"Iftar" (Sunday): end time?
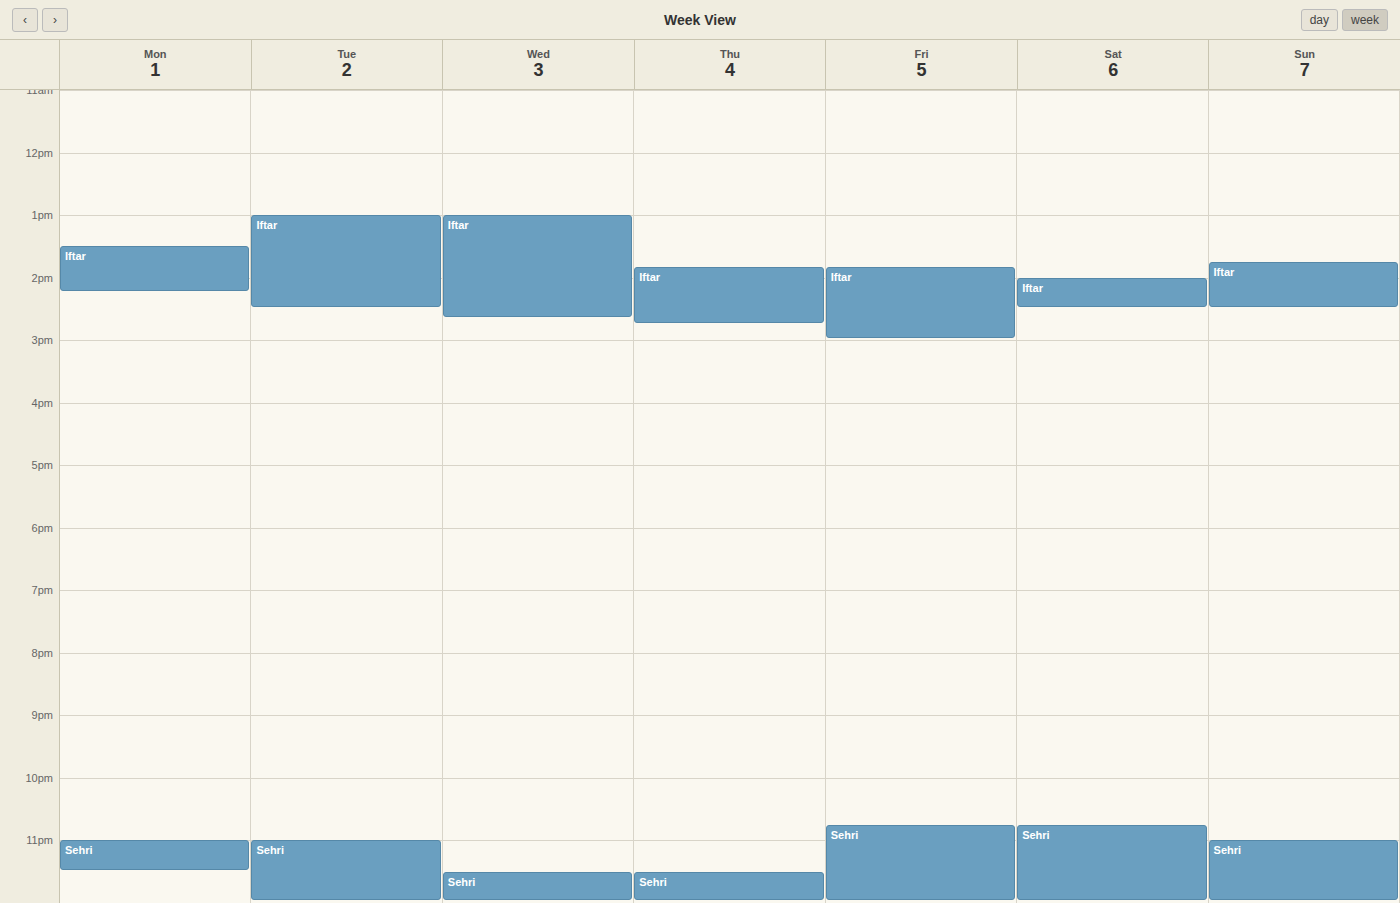
2:30 PM